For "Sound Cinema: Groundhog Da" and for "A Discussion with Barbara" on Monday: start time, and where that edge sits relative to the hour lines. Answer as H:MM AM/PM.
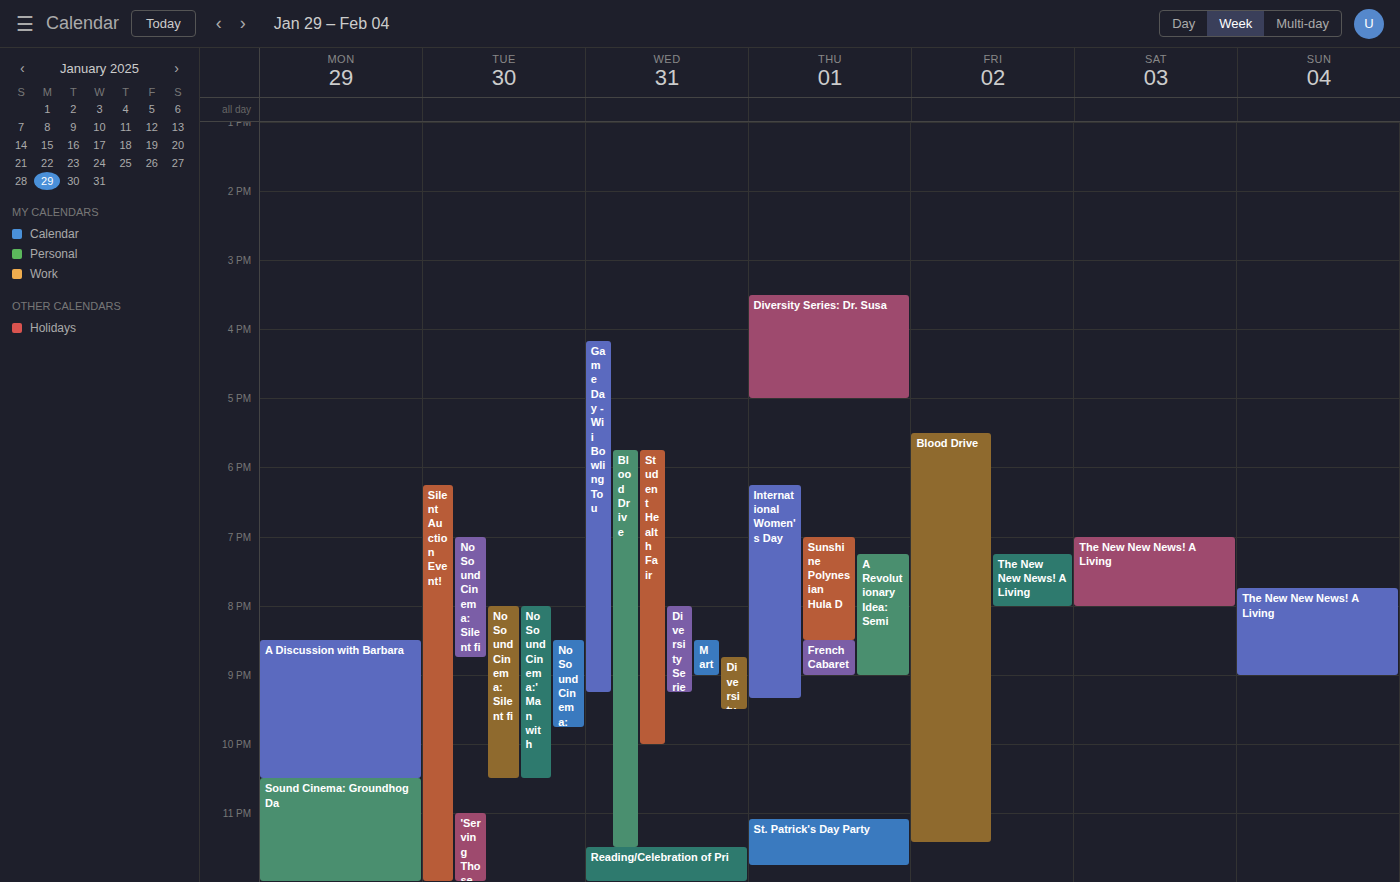
"Sound Cinema: Groundhog Da": 10:30 PM, halfway between the 10 PM and 11 PM lines. "A Discussion with Barbara": 8:30 PM, halfway between the 8 PM and 9 PM lines.